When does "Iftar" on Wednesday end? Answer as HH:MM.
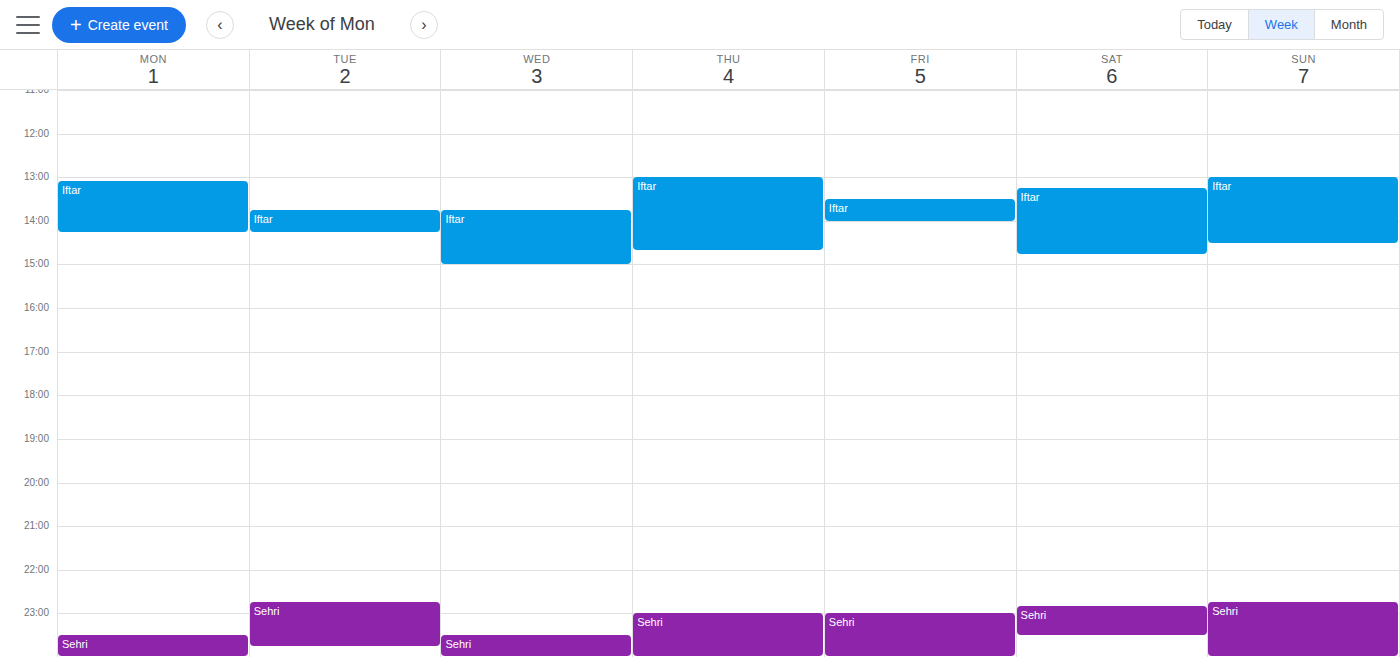
15:00